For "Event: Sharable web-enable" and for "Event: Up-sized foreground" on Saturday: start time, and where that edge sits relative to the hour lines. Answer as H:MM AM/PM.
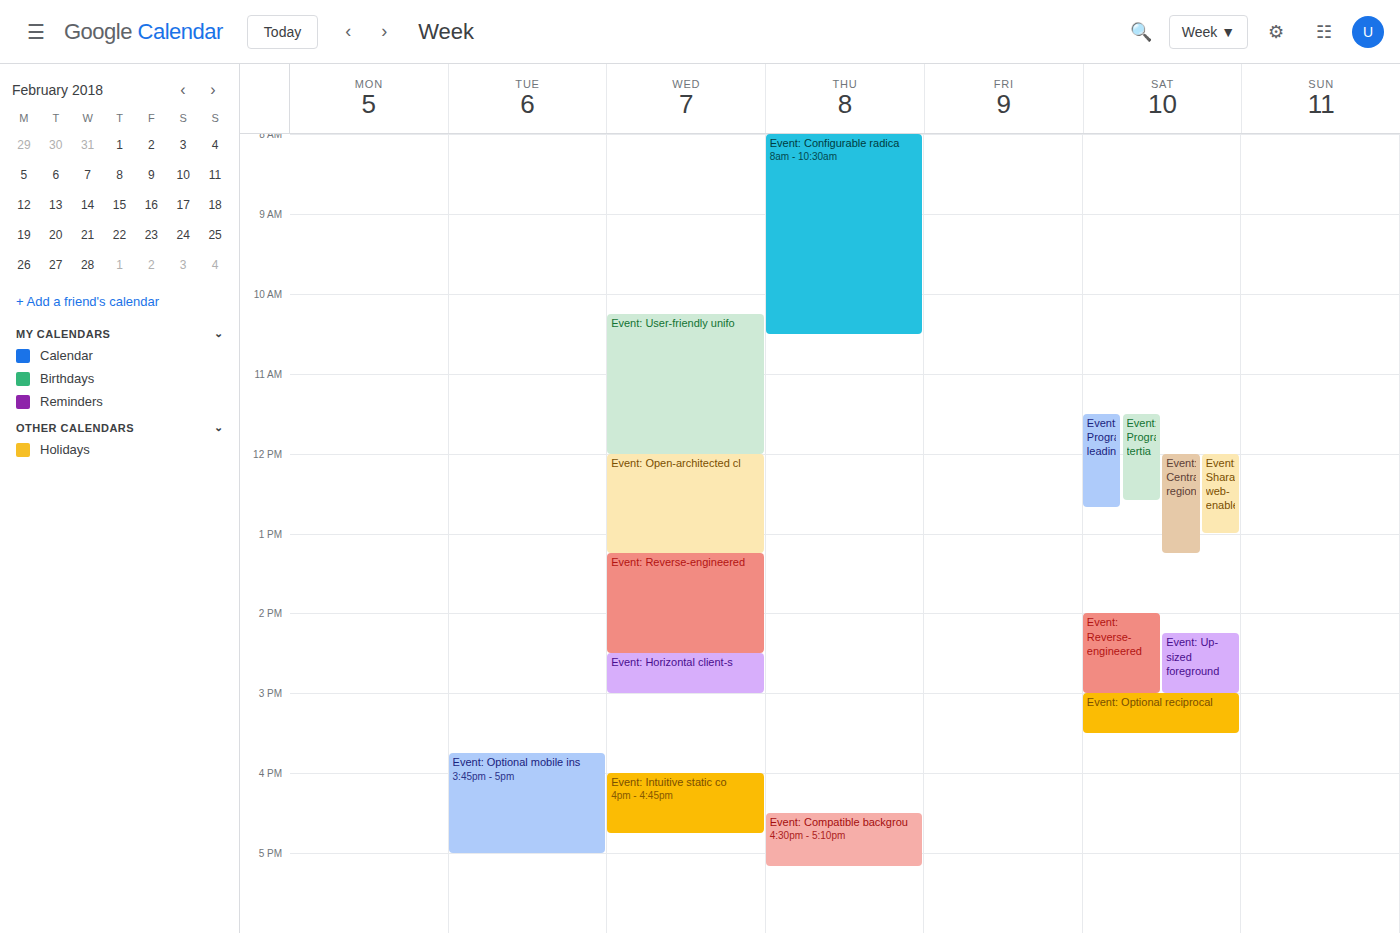
"Event: Sharable web-enable": 12:00 PM, exactly on the 12 PM line. "Event: Up-sized foreground": 2:15 PM, neither: a quarter of the way from the 2 PM line to the 3 PM line.